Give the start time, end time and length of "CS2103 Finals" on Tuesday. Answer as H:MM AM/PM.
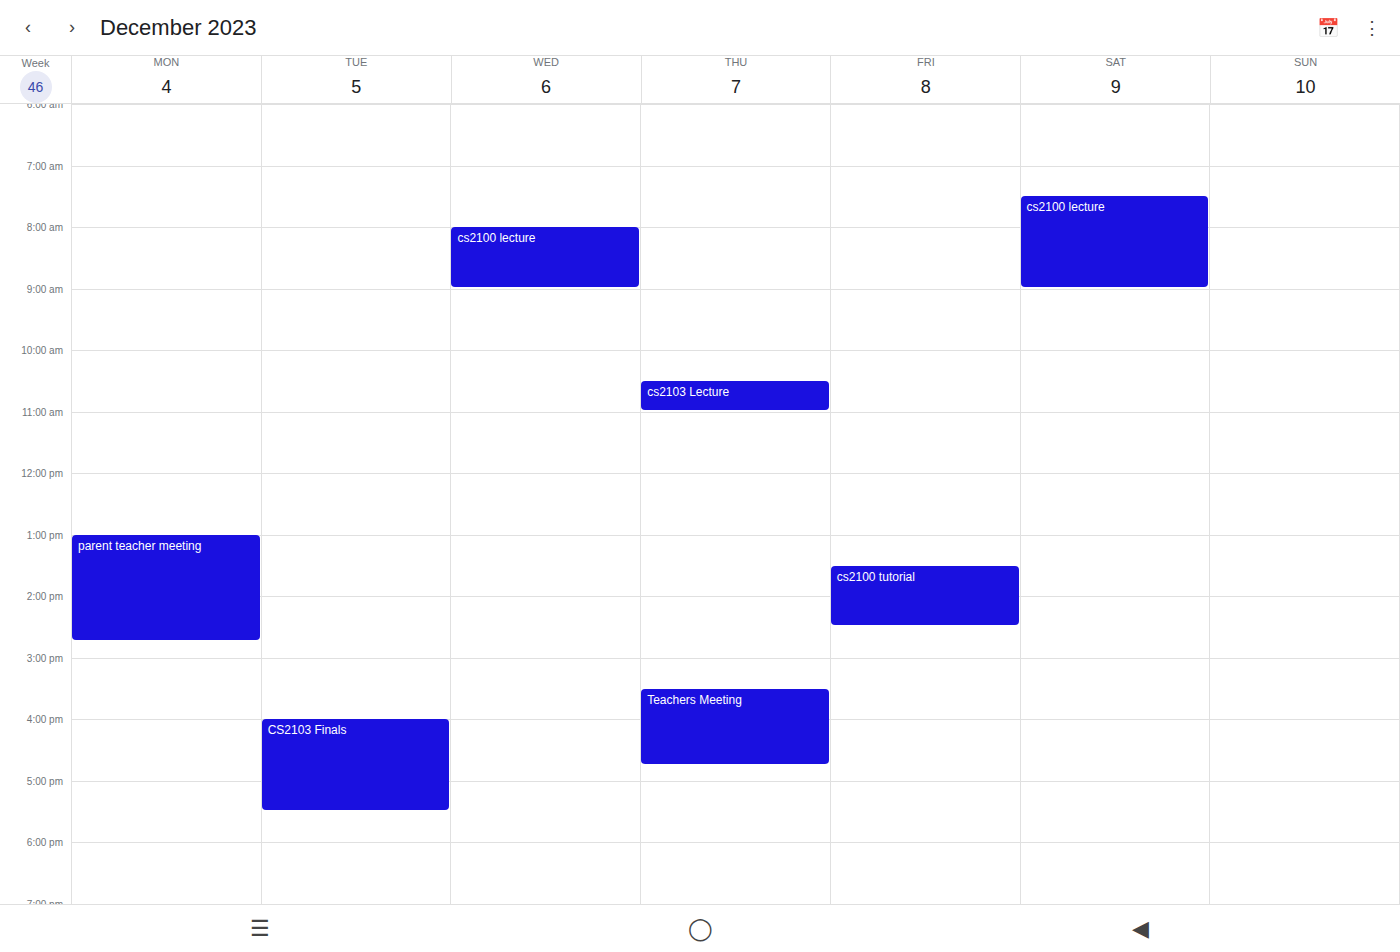
4:00 PM to 5:30 PM, 1 hour 30 minutes